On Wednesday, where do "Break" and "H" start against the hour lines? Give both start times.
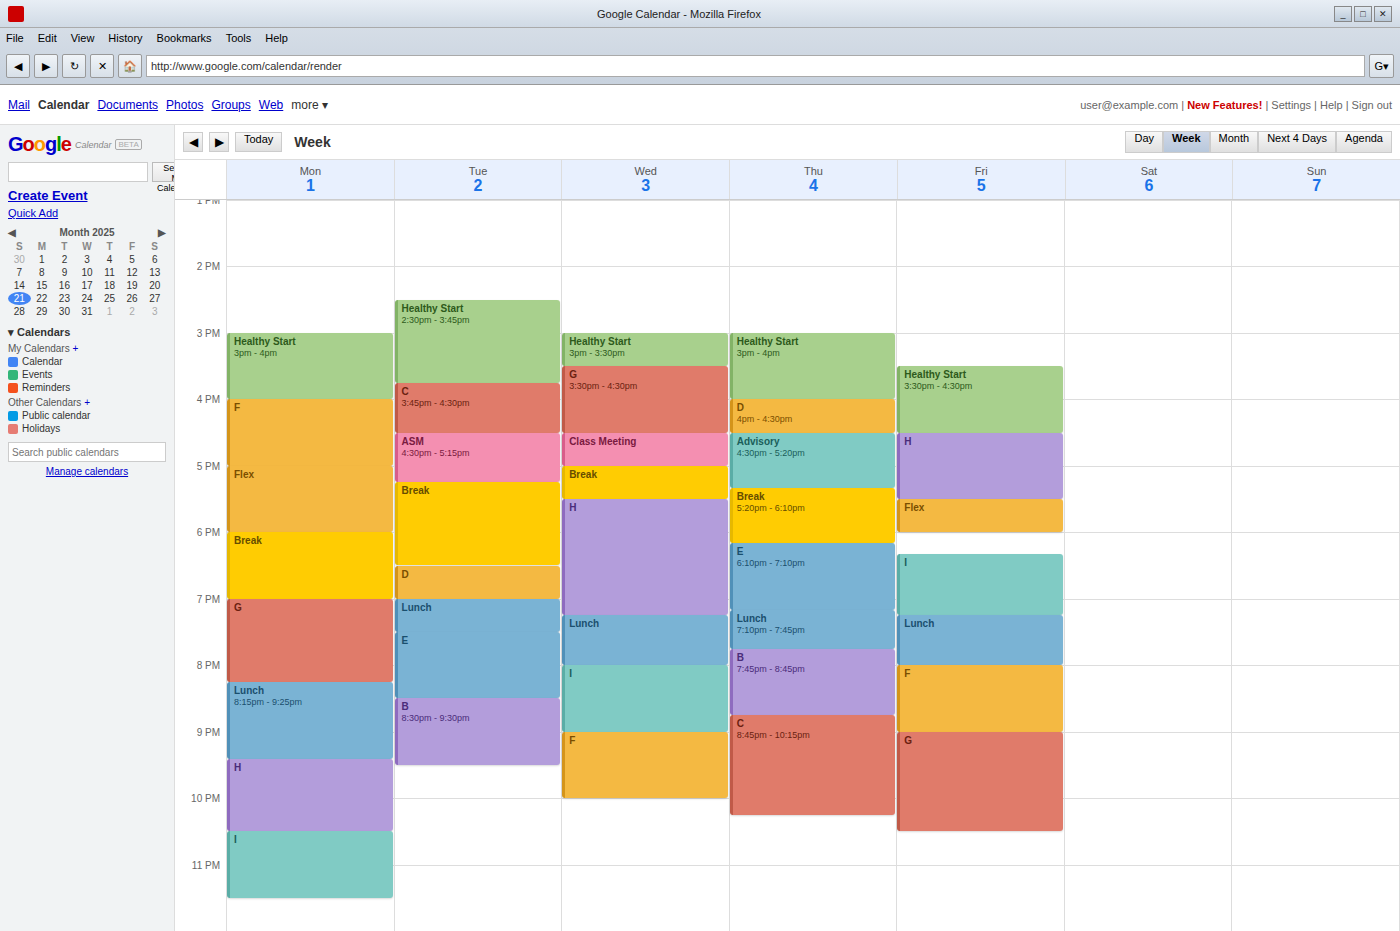
"Break": 5:00 PM, exactly on the 5 PM line. "H": 5:30 PM, halfway between the 5 PM and 6 PM lines.